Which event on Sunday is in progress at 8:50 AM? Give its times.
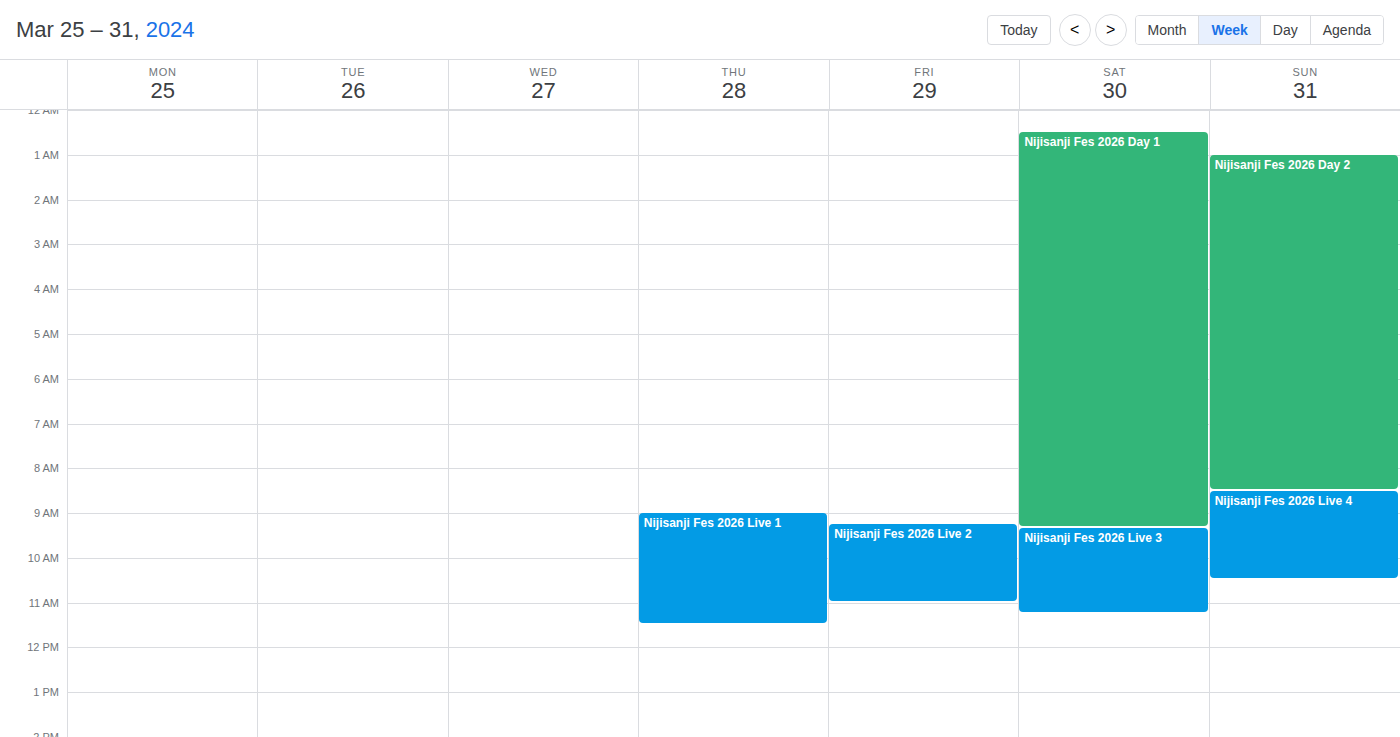
"Nijisanji Fes 2026 Live 4", 8:30 AM to 10:30 AM